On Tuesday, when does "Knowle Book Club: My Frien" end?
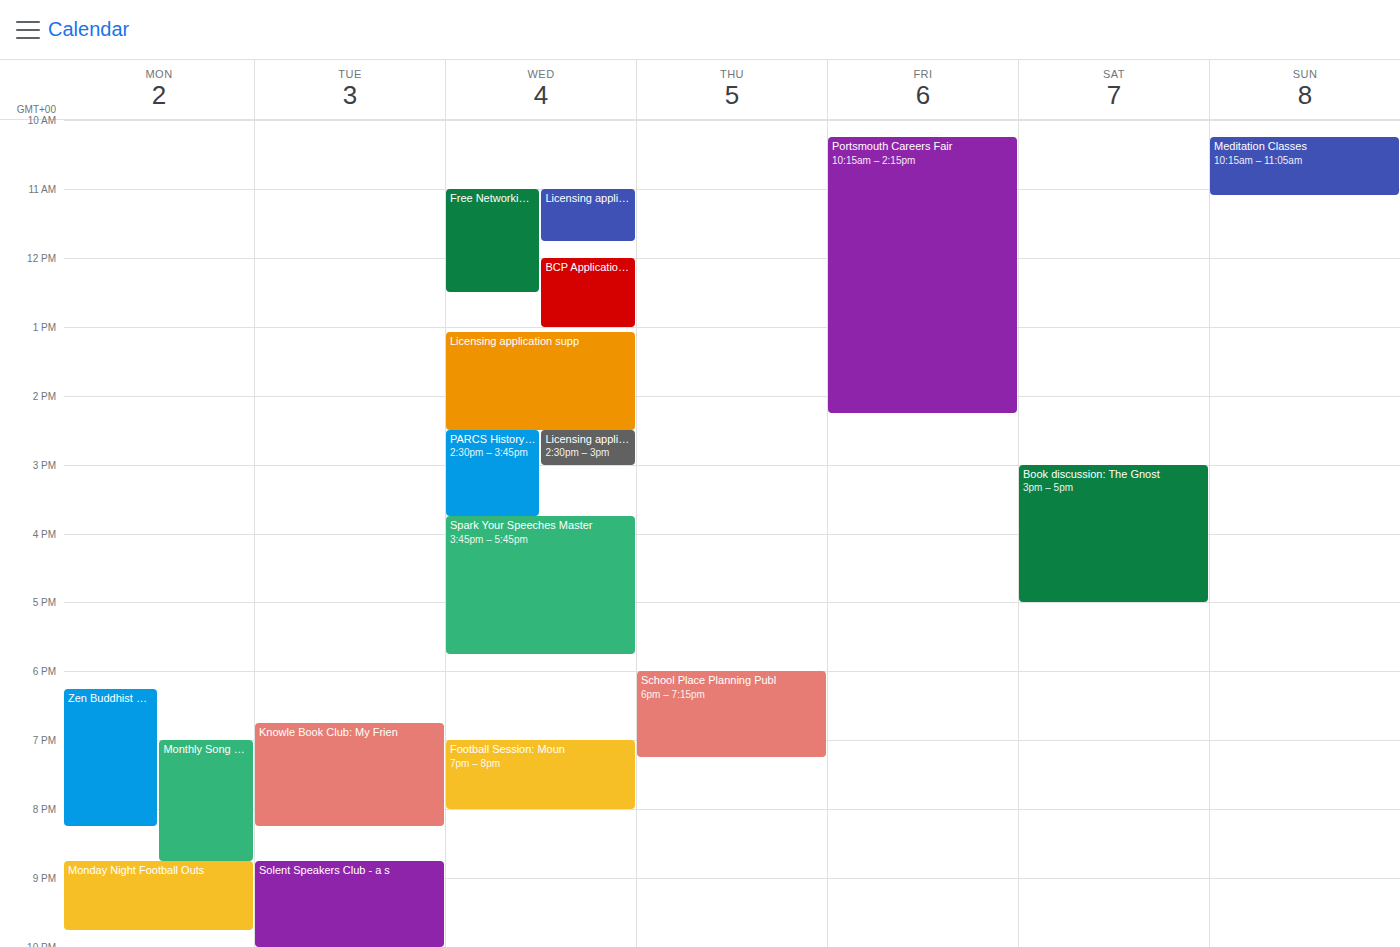
20:15